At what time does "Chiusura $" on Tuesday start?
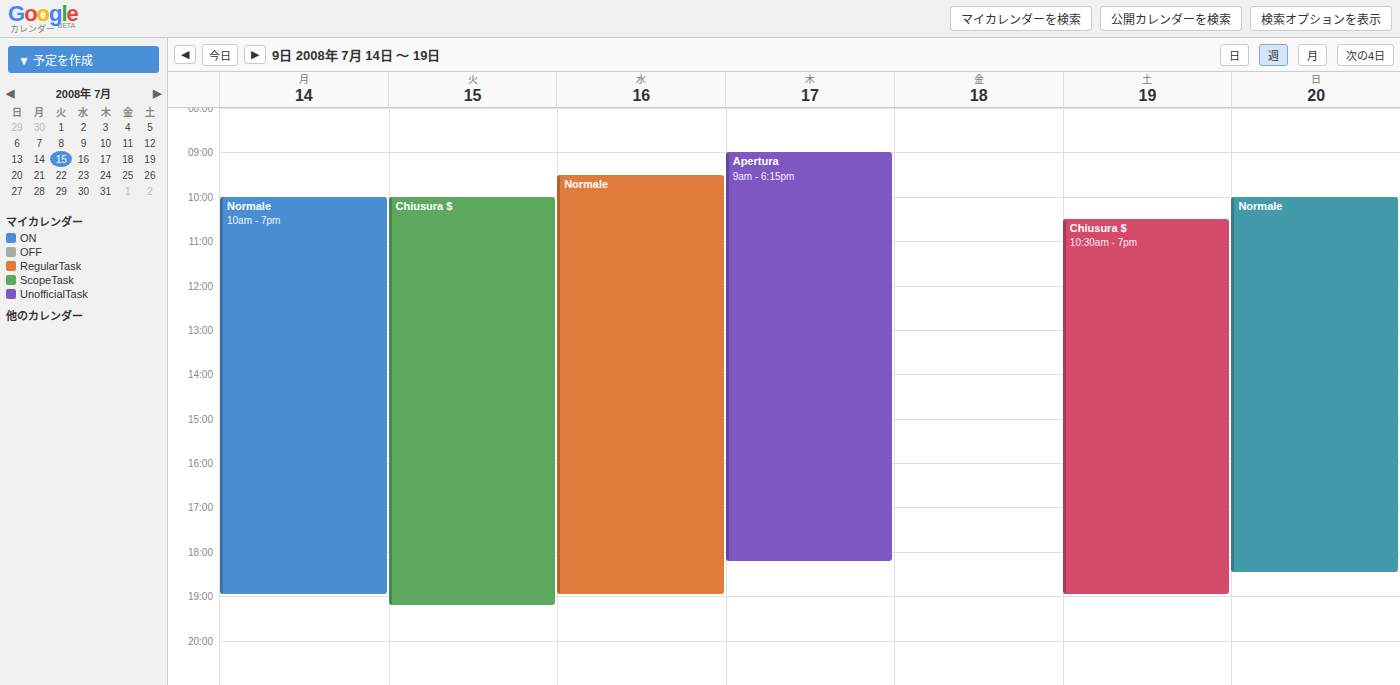
10:00 AM